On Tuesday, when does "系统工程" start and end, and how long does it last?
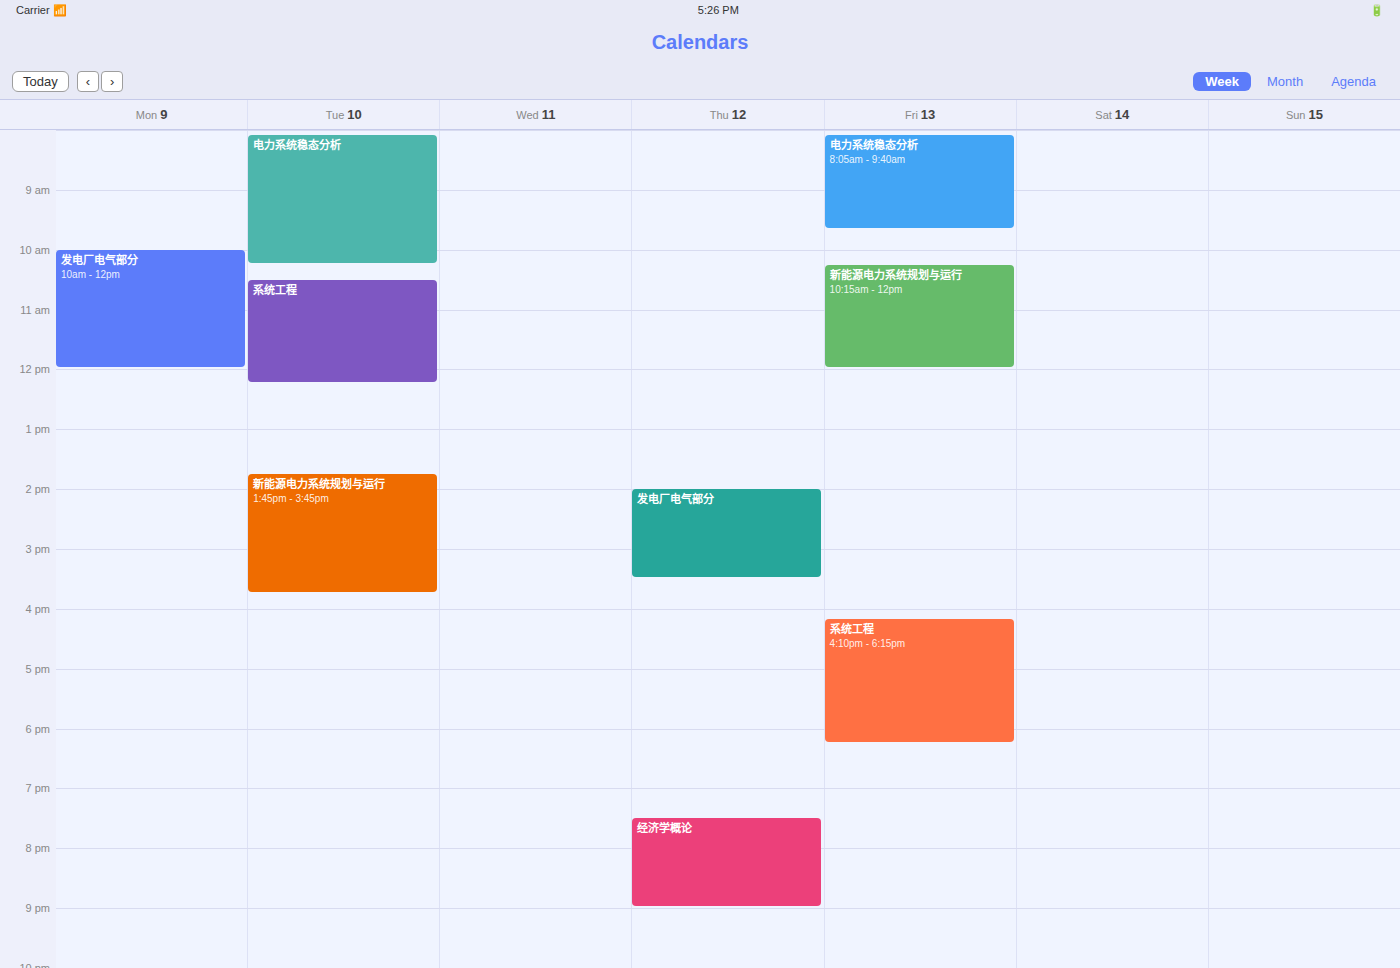
10:30 to 12:15, 1 hour 45 minutes